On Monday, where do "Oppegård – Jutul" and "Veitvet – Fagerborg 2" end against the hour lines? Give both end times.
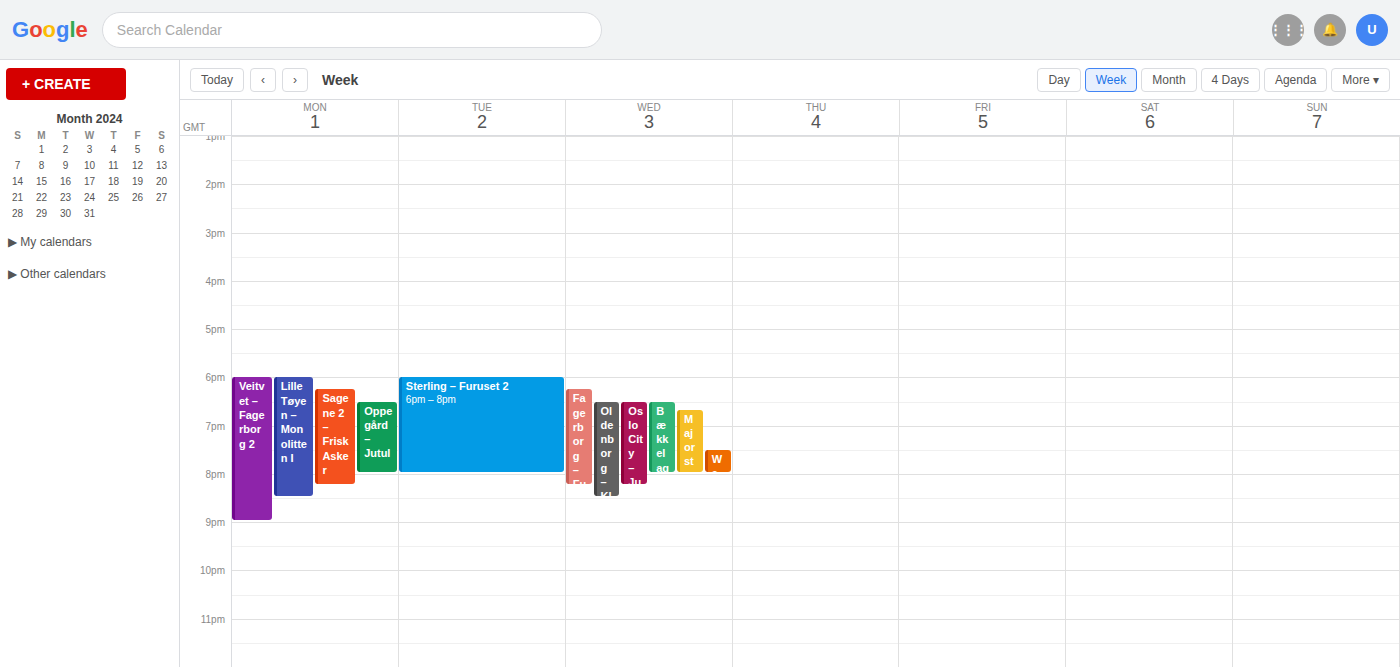
"Oppegård – Jutul": 8:00 PM, exactly on the 8 PM line. "Veitvet – Fagerborg 2": 9:00 PM, exactly on the 9 PM line.